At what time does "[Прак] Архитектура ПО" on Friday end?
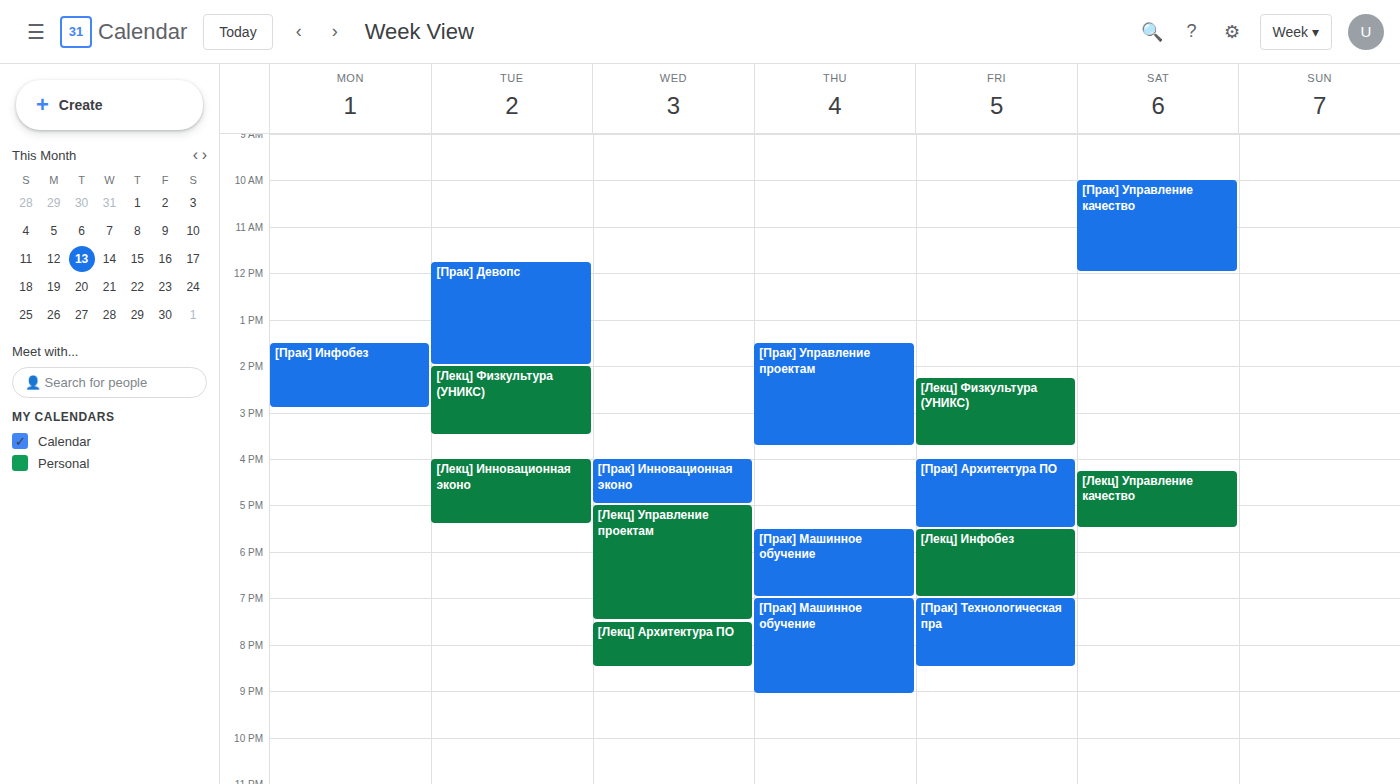
5:30 PM